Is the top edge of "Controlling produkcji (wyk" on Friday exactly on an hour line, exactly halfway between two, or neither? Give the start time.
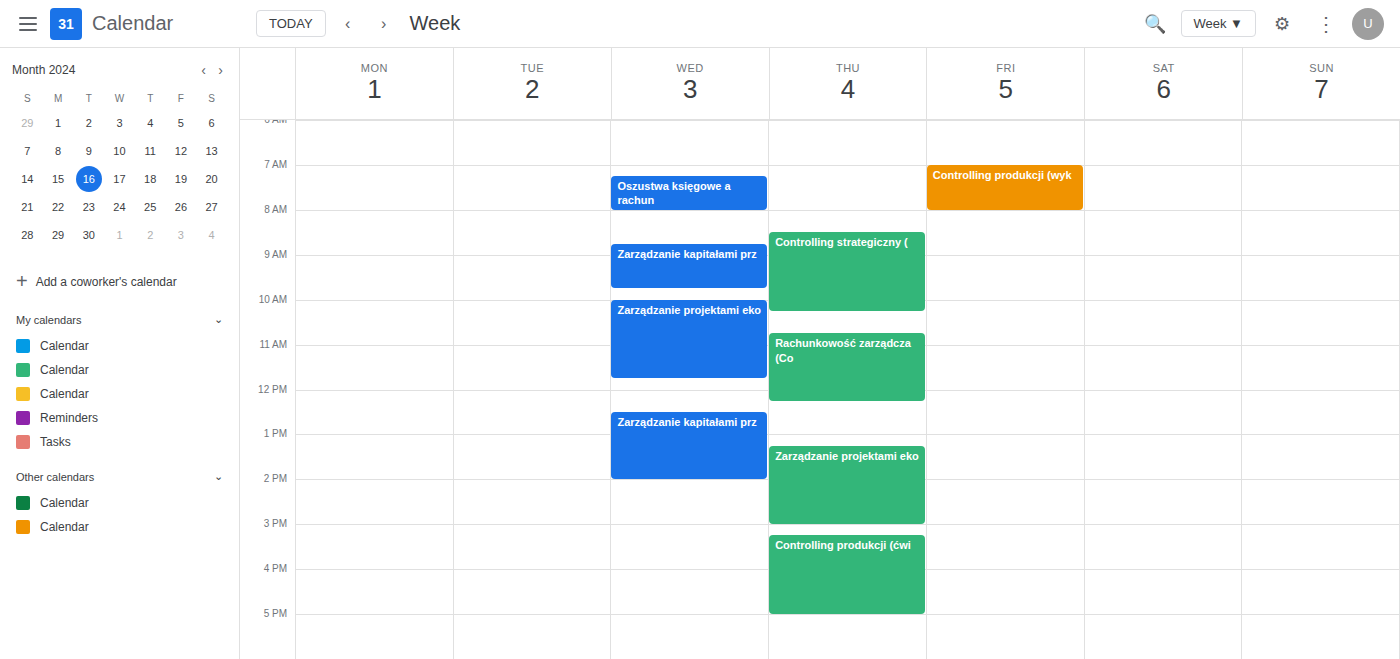
7:00 AM -- exactly on the 7 AM line.